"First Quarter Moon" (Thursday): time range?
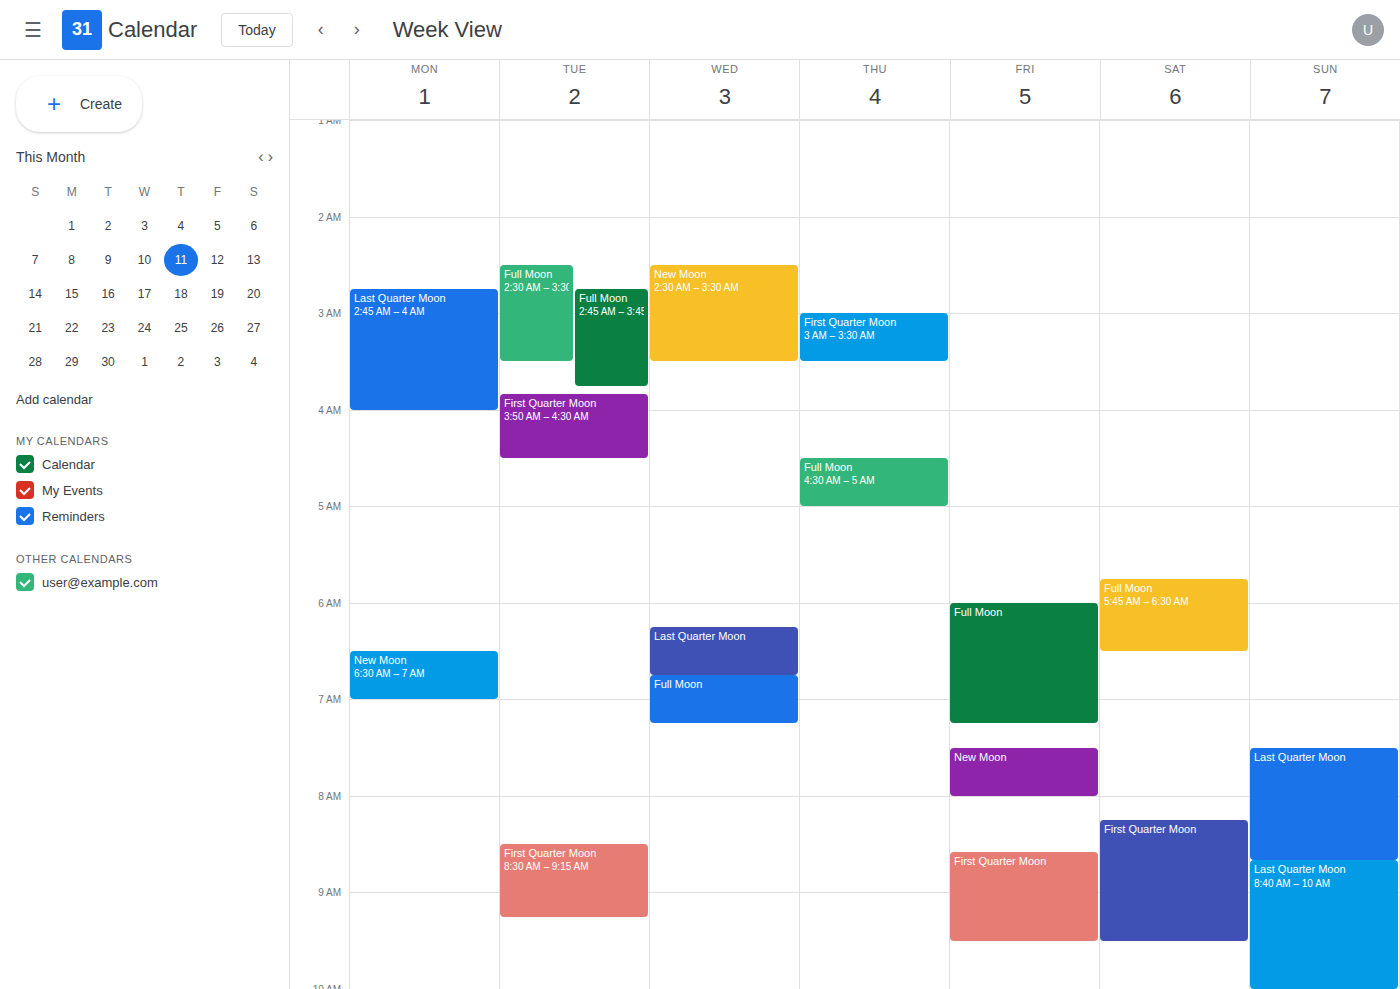
3:00 AM to 3:30 AM